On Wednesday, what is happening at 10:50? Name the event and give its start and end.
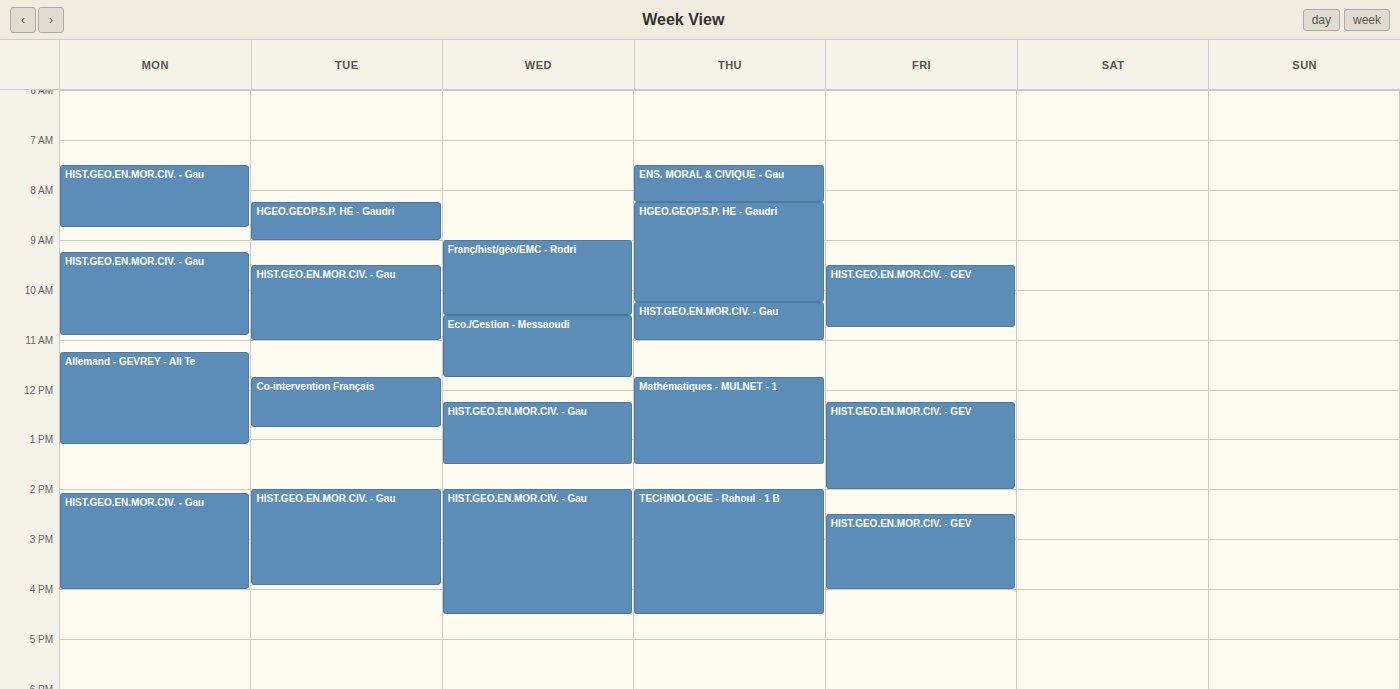
"Eco./Gestion - Messaoudi", 10:30 to 11:45